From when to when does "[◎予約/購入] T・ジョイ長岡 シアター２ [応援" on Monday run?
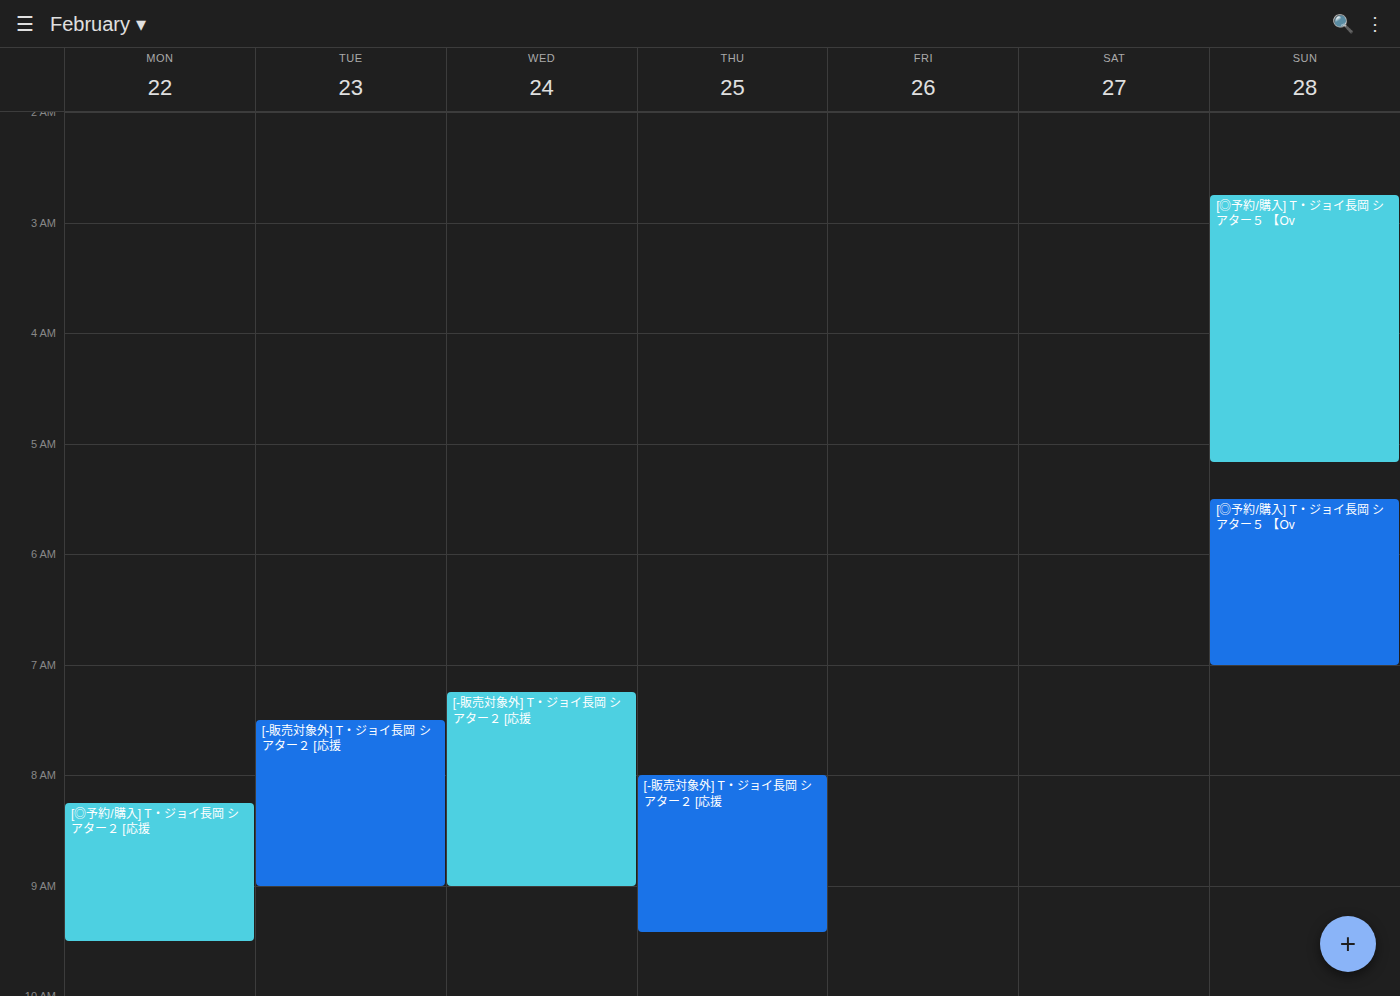
8:15 AM to 9:30 AM